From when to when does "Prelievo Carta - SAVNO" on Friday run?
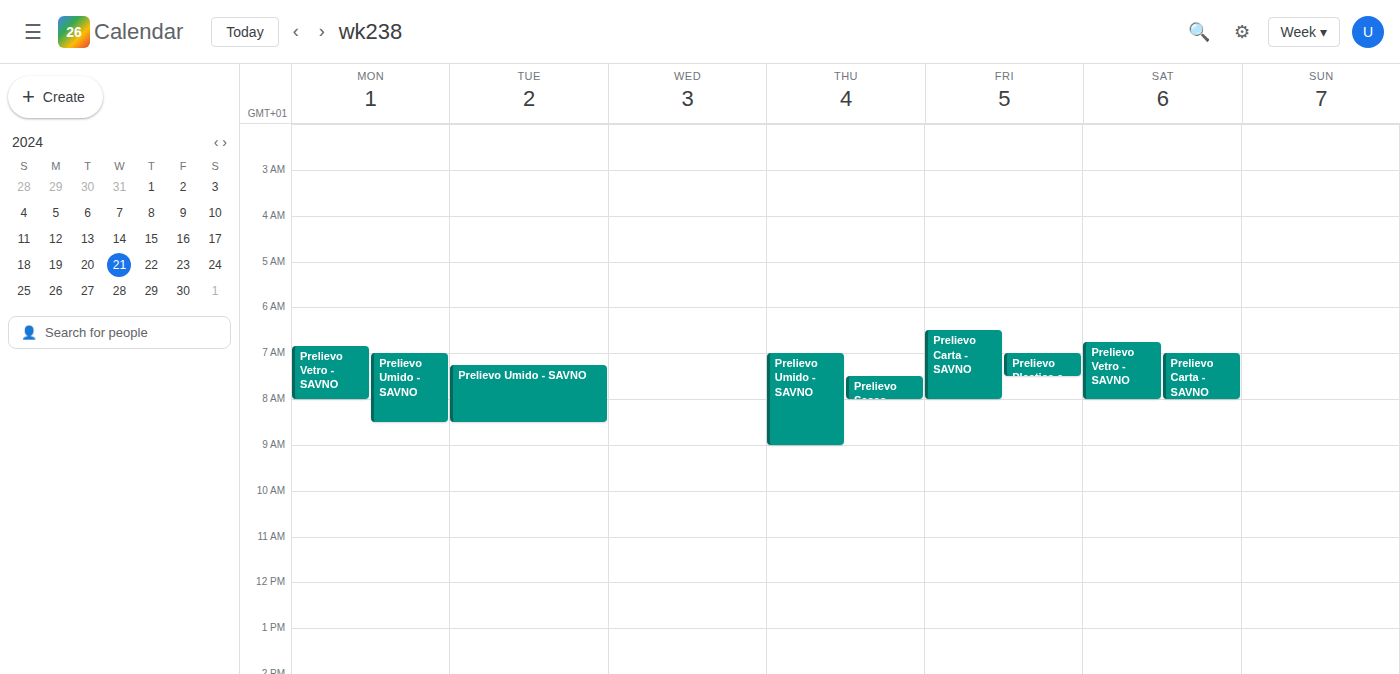
6:30 AM to 8:00 AM